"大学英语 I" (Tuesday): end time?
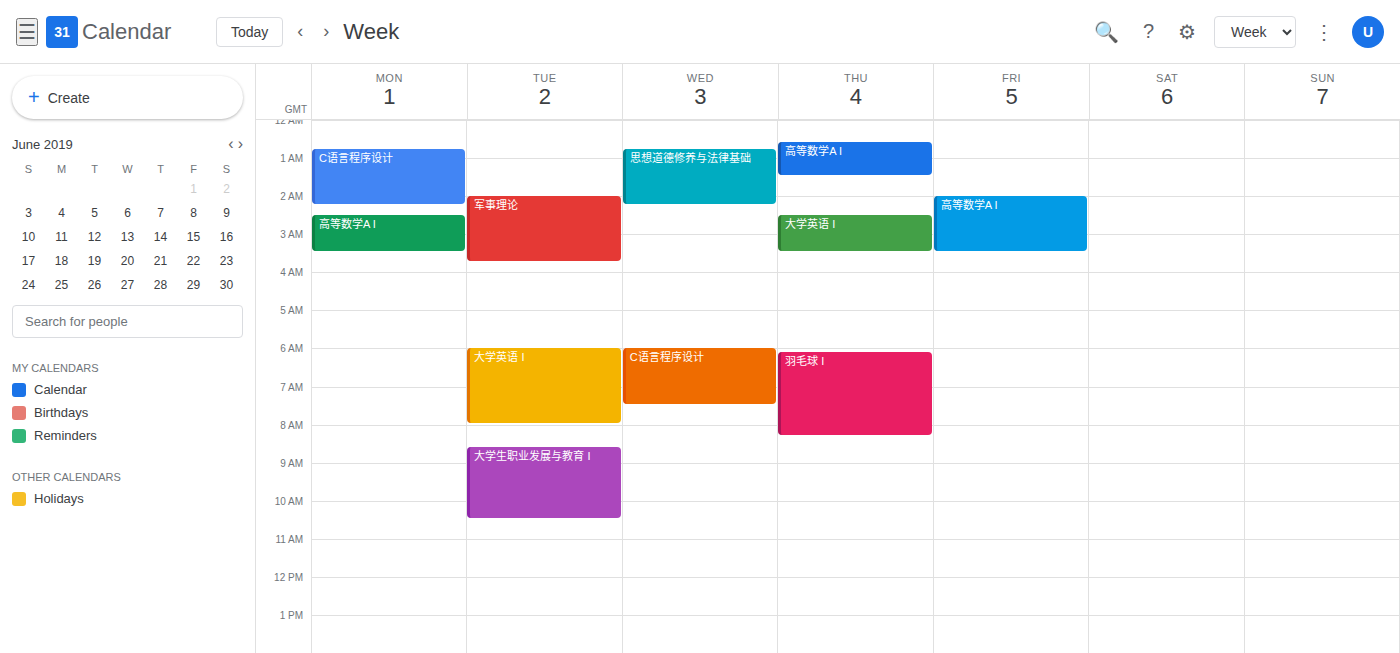
8:00 AM